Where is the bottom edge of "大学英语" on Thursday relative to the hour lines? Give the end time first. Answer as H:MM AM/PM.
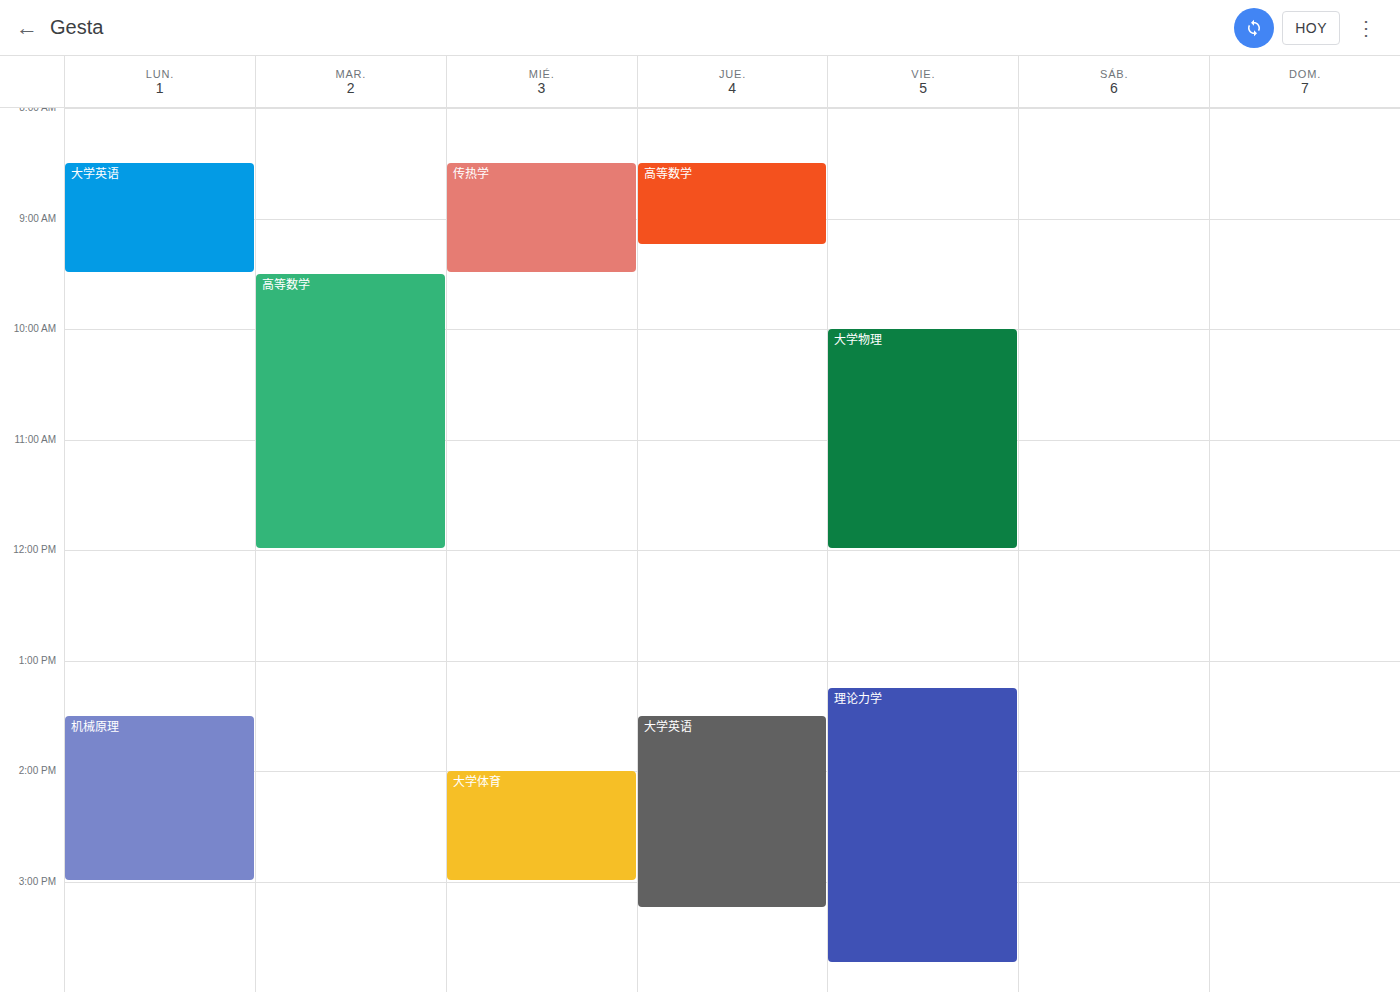
3:15 PM -- neither: a quarter of the way from the 3 PM line to the 4 PM line.